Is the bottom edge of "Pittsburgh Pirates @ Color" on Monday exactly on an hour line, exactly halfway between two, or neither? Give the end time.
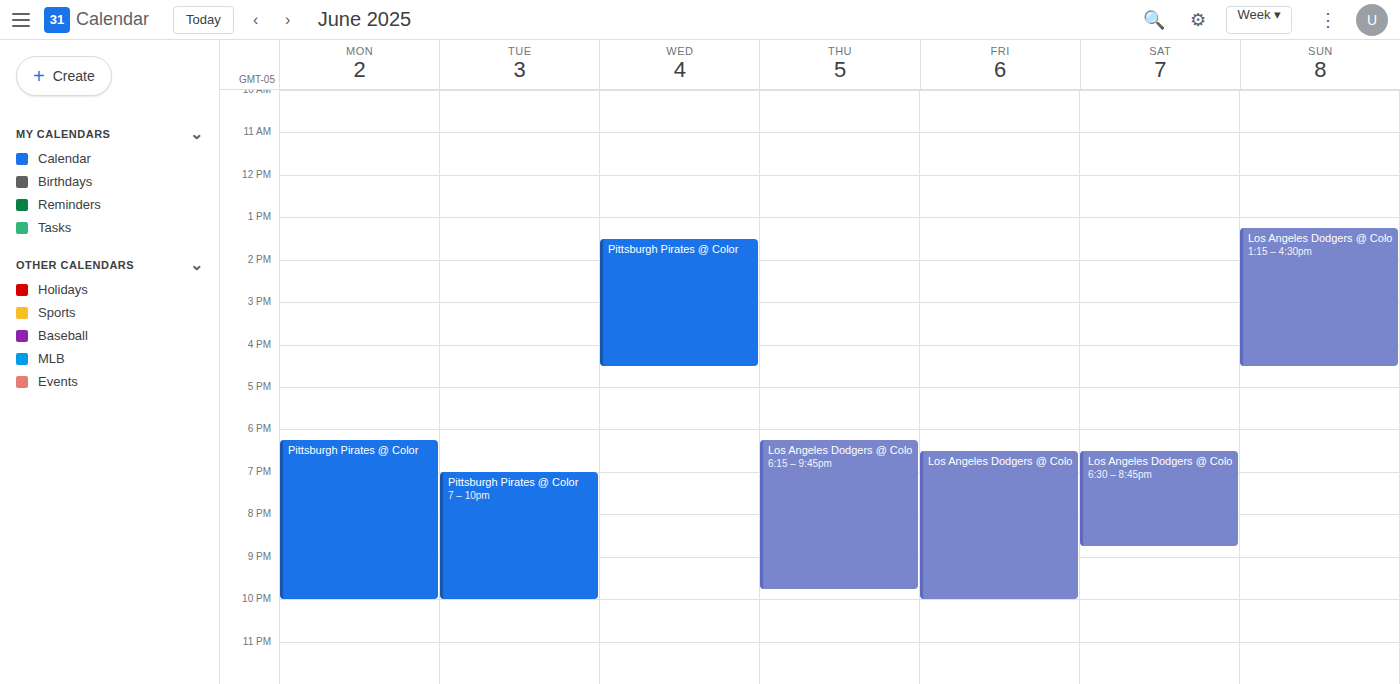
10:00 PM -- exactly on the 10 PM line.